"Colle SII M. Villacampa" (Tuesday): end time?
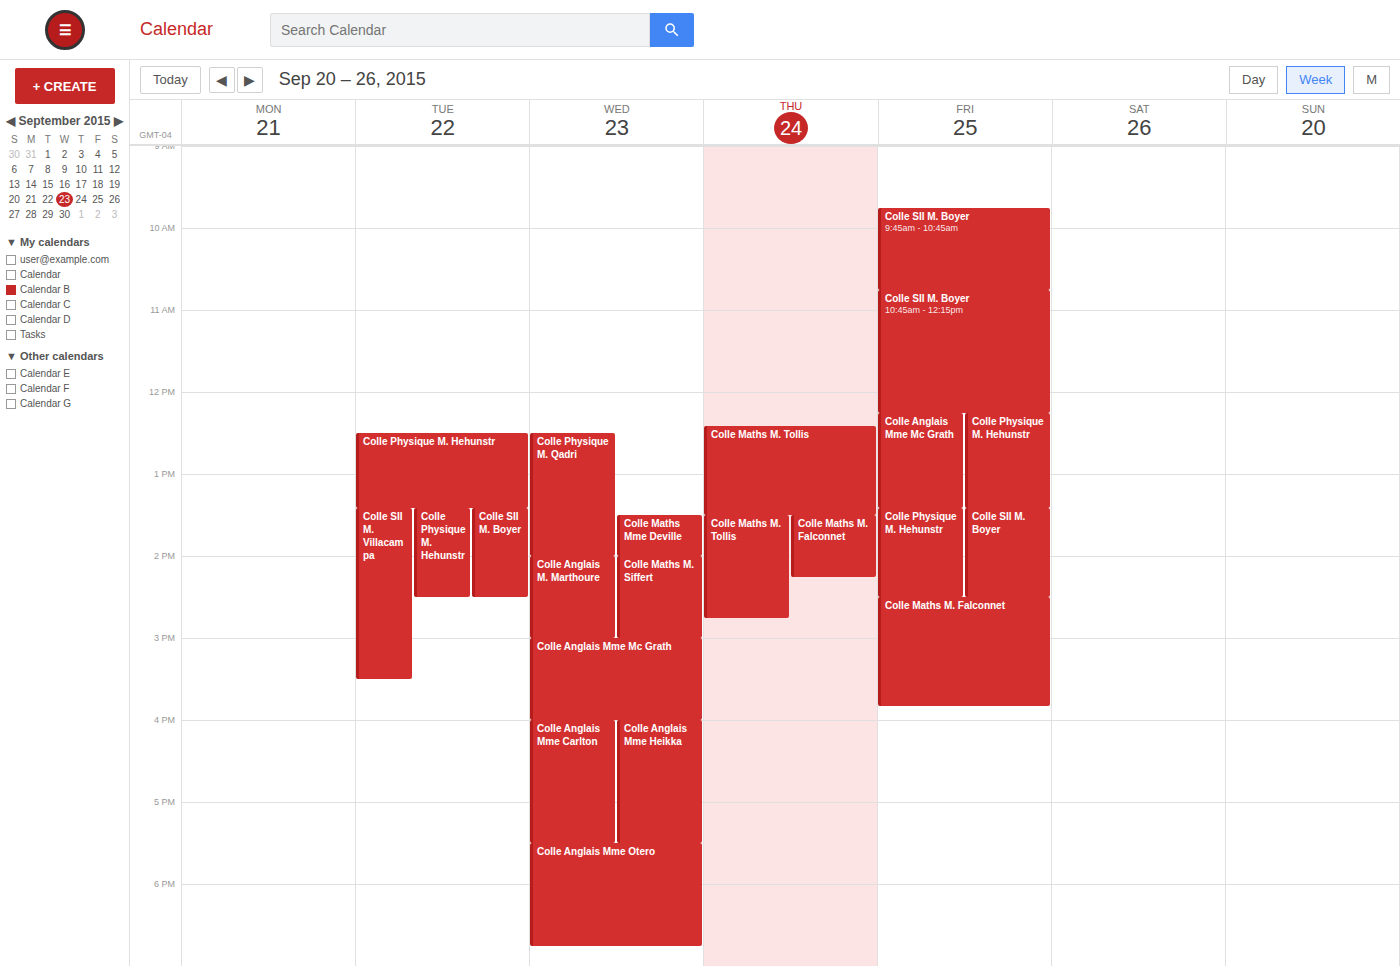
3:30 PM